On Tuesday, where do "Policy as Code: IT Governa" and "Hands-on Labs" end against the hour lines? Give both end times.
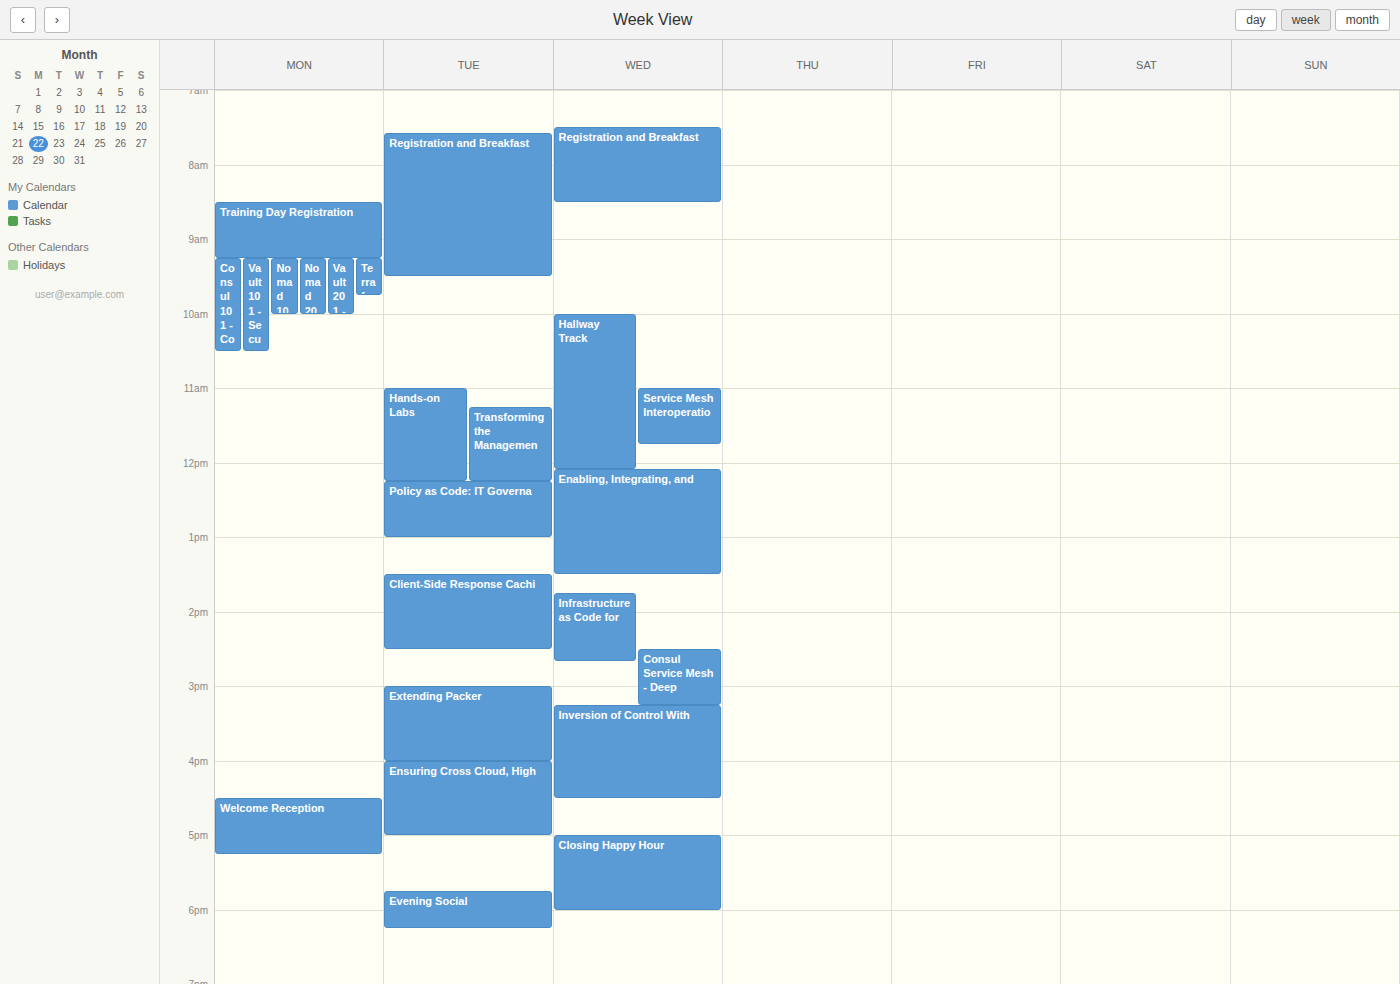
"Policy as Code: IT Governa": 13:00, exactly on the 13:00 line. "Hands-on Labs": 12:15, neither: a quarter of the way from the 12:00 line to the 13:00 line.